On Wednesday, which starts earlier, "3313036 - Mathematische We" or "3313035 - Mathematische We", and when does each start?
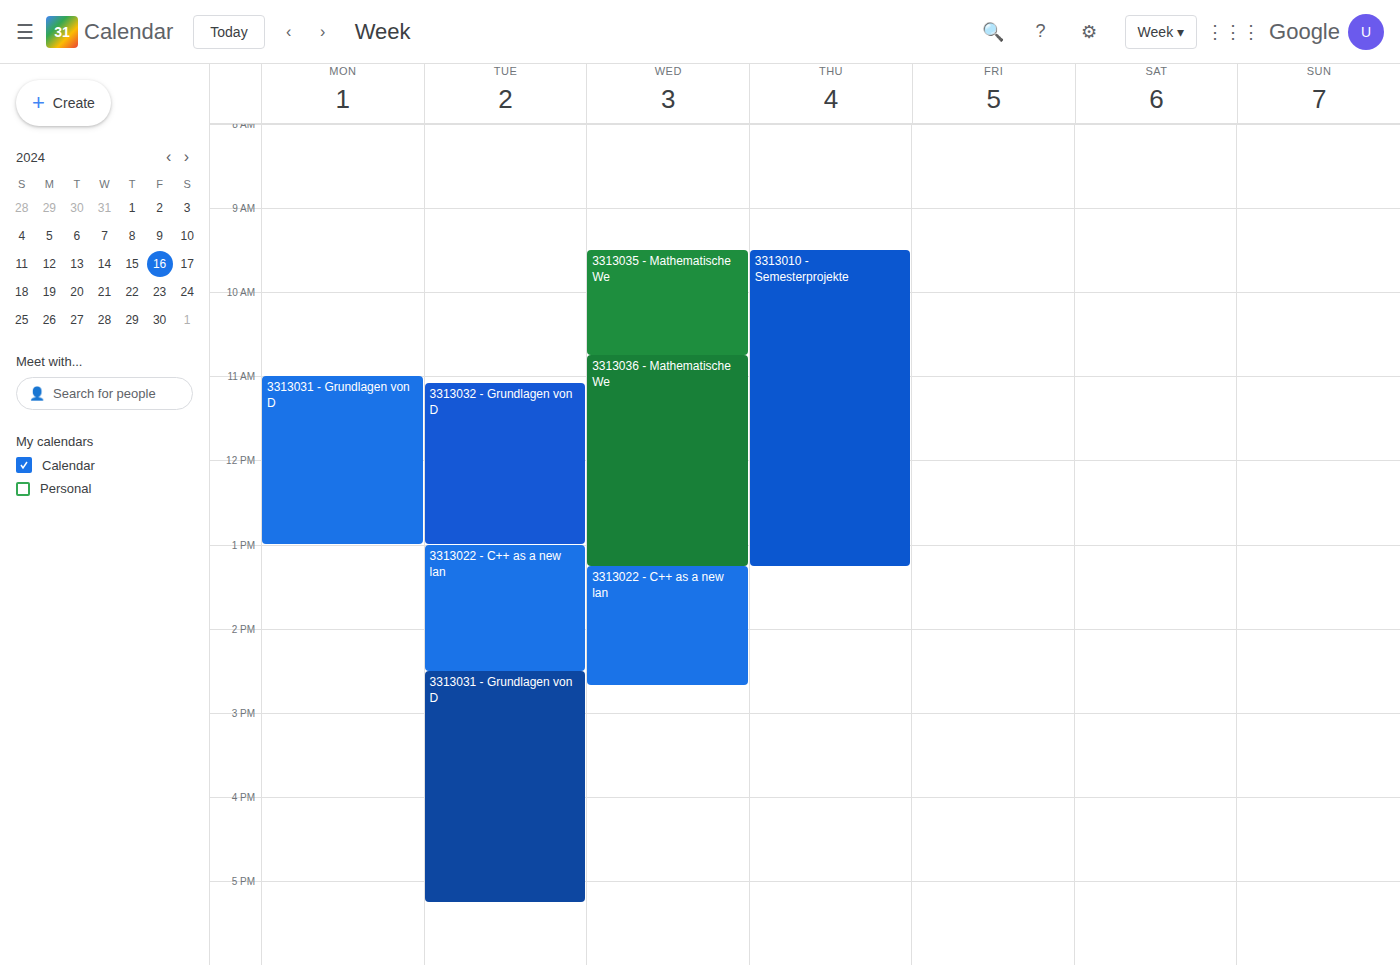
"3313035 - Mathematische We" 9:30 AM; "3313036 - Mathematische We" 10:45 AM.